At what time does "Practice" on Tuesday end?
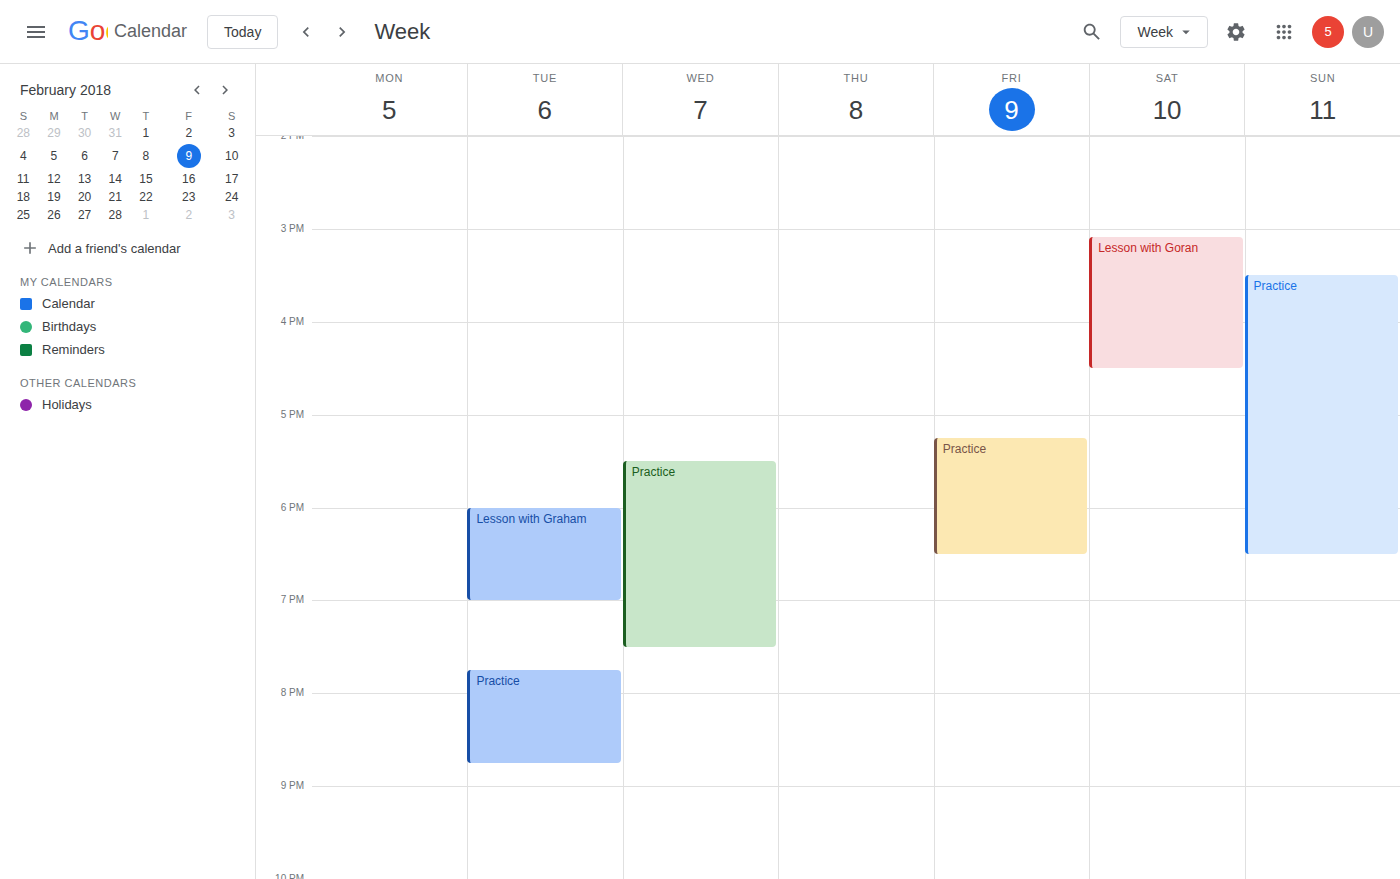
8:45 PM